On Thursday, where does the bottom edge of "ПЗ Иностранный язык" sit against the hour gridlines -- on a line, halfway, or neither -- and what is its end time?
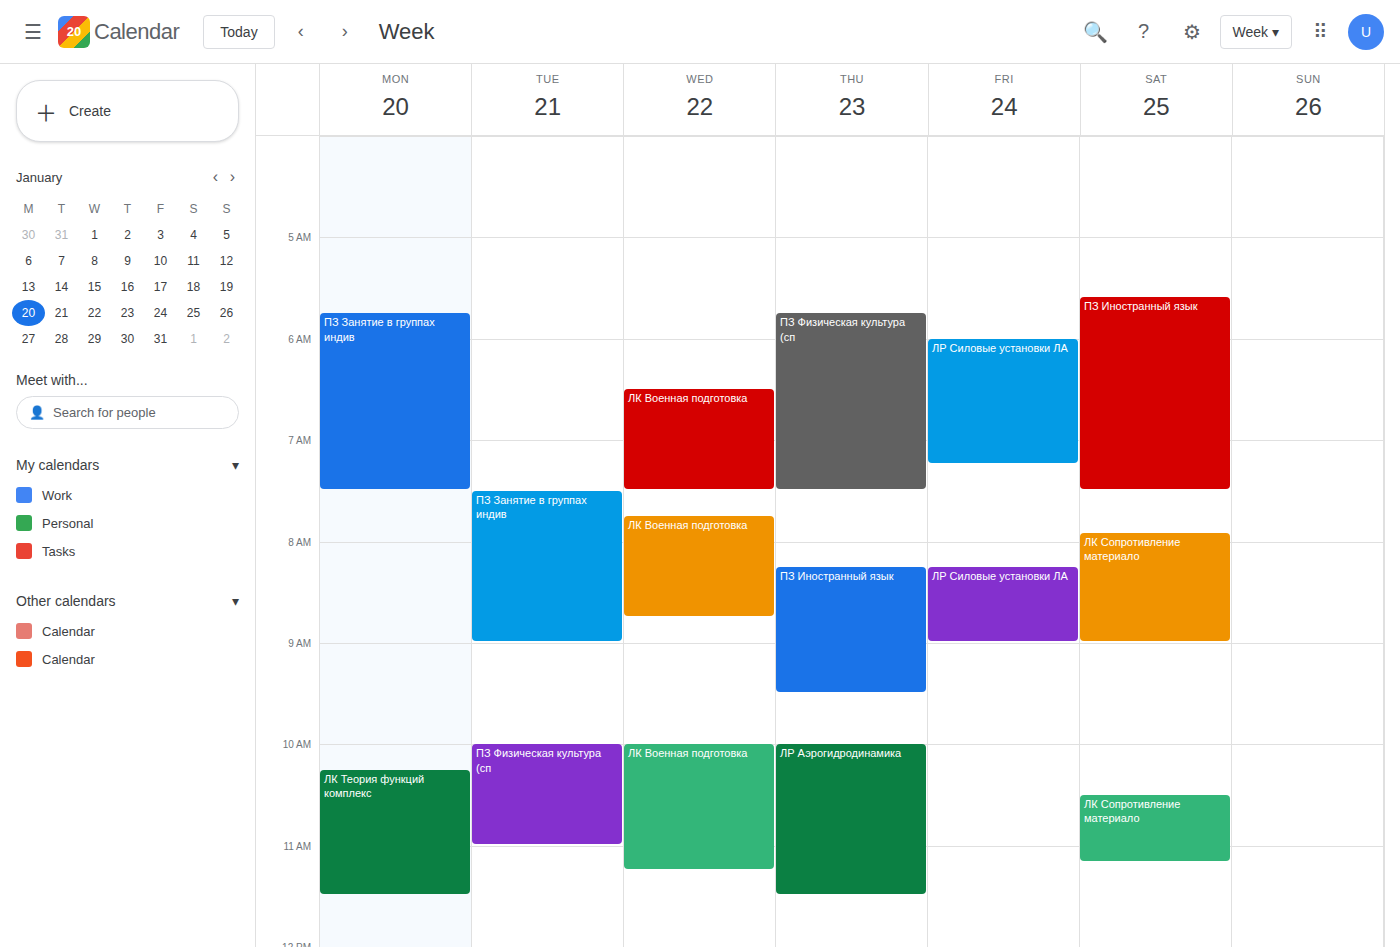
9:30 AM -- halfway between the 9 AM and 10 AM lines.